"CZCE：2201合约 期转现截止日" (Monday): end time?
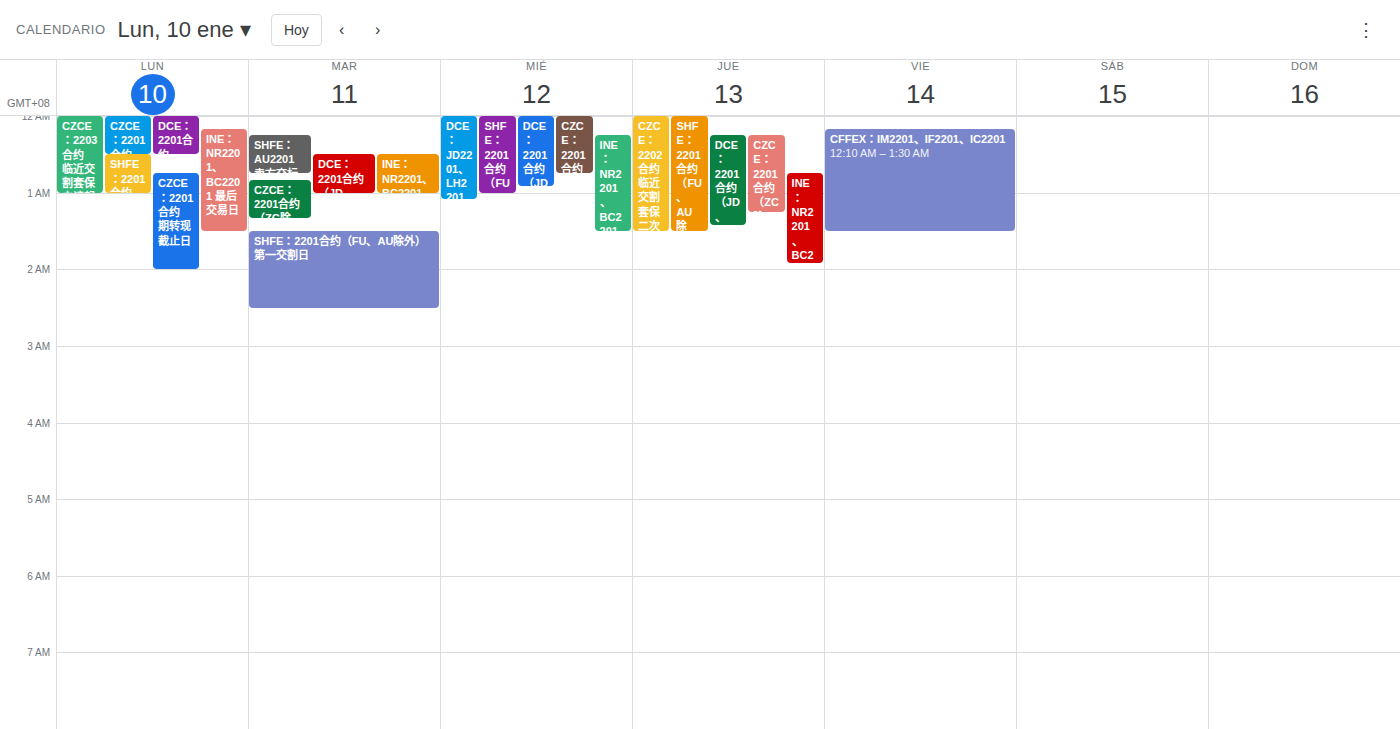
02:00